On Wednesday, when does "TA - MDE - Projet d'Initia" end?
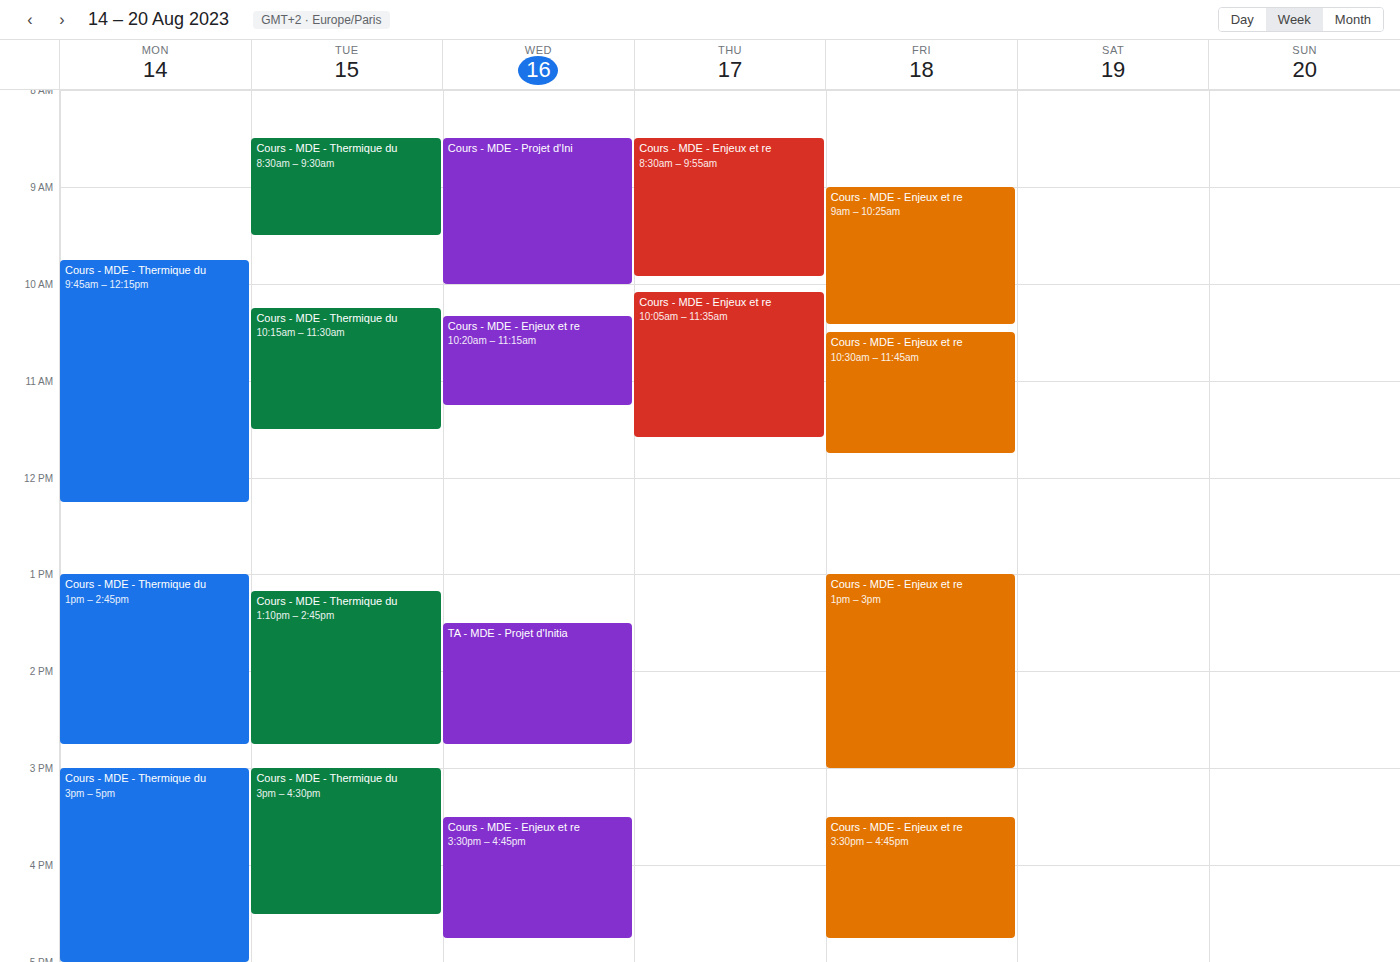
2:45 PM